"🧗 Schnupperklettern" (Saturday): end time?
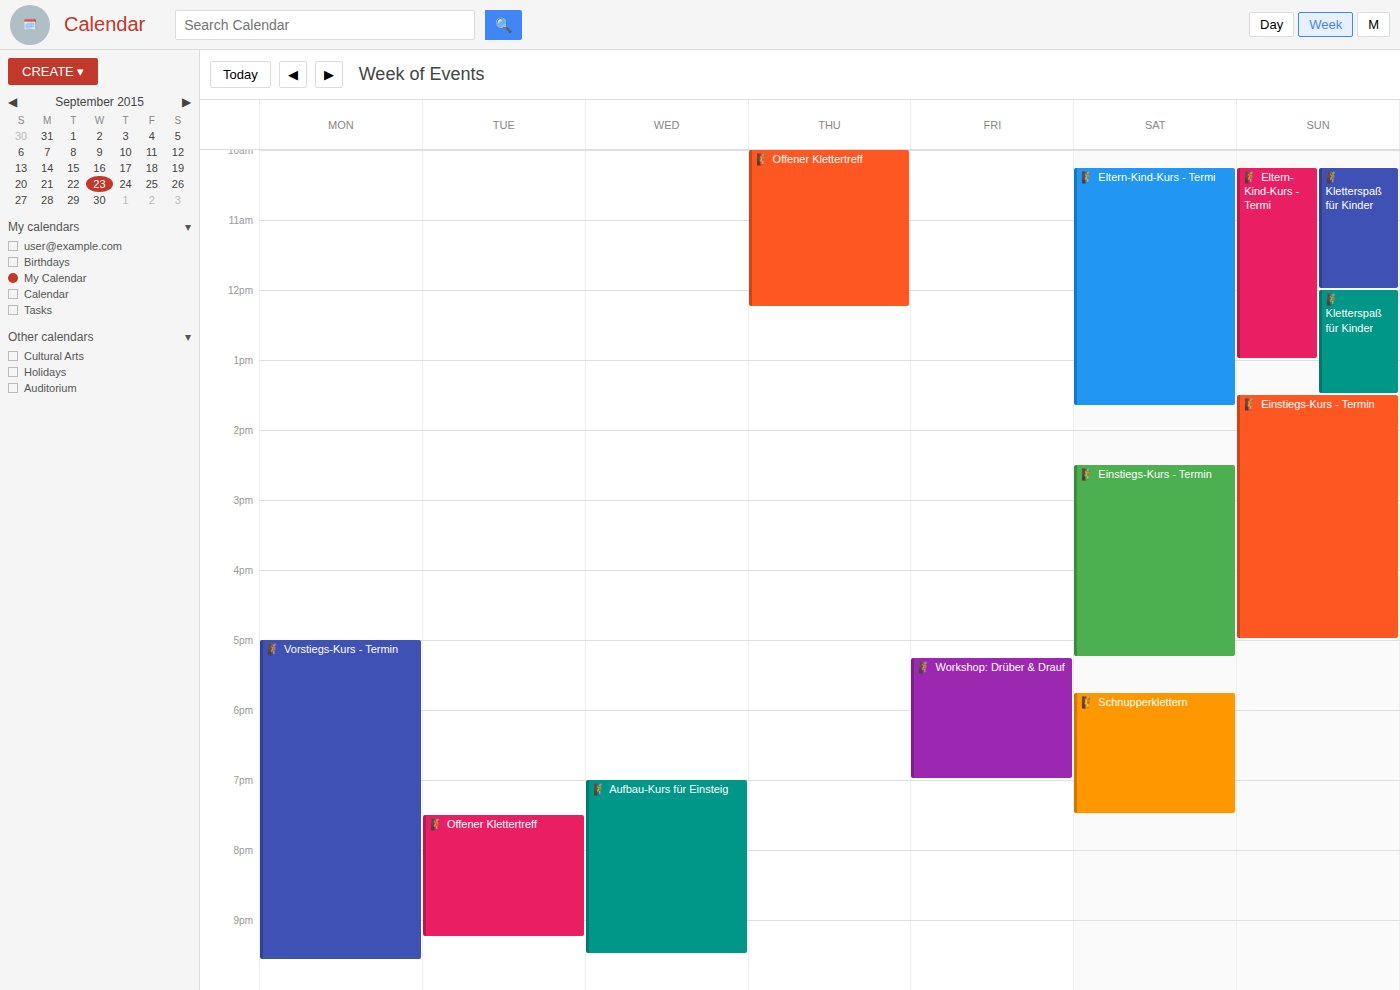
7:30 PM